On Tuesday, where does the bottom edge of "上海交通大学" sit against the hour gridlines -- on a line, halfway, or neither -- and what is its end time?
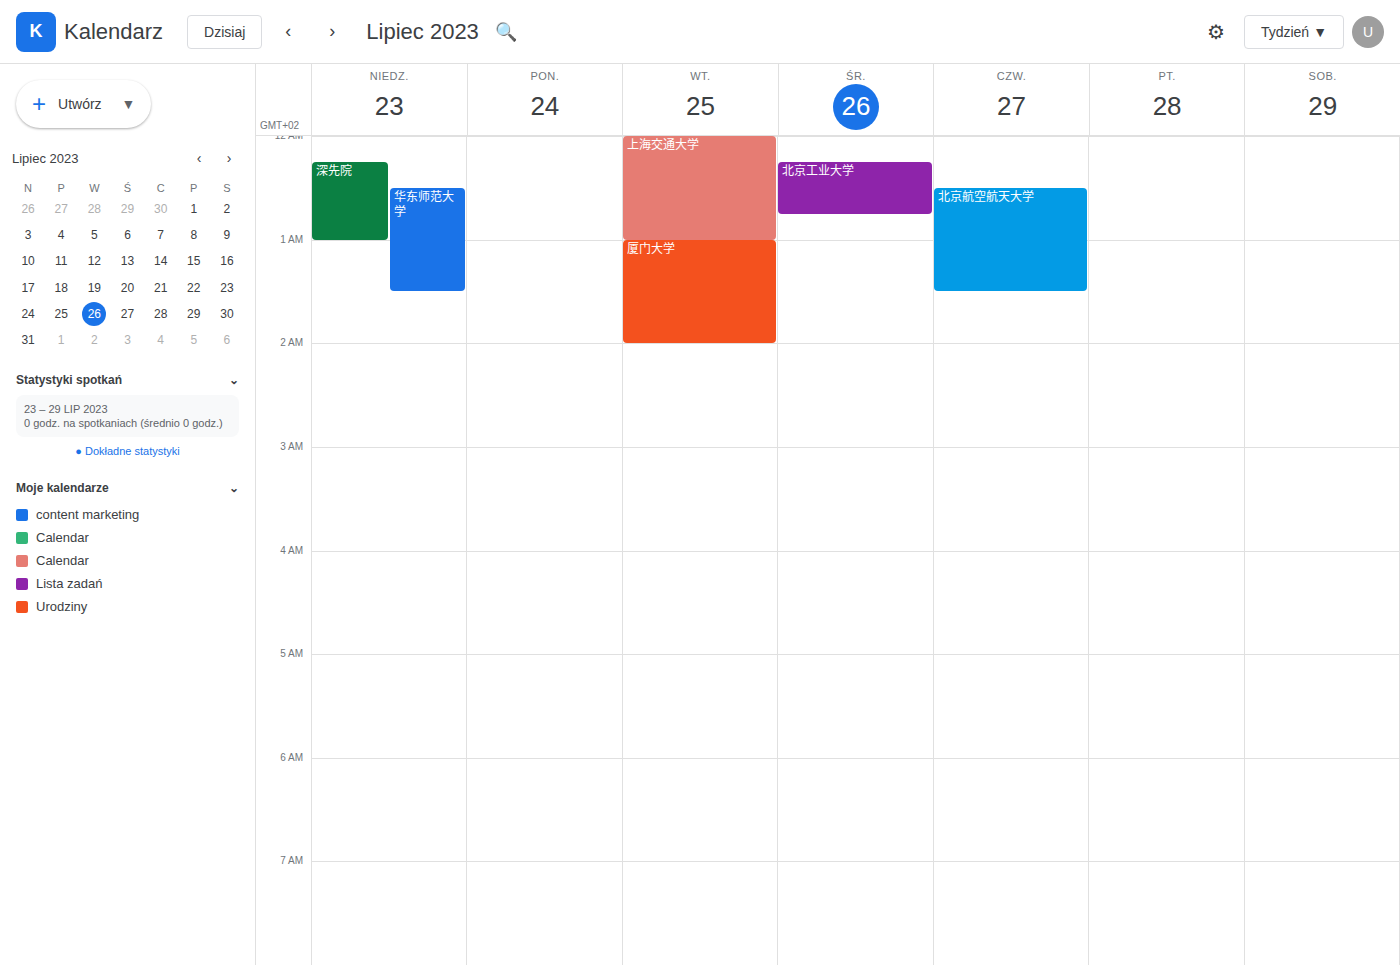
1:00 AM -- exactly on the 1 AM line.